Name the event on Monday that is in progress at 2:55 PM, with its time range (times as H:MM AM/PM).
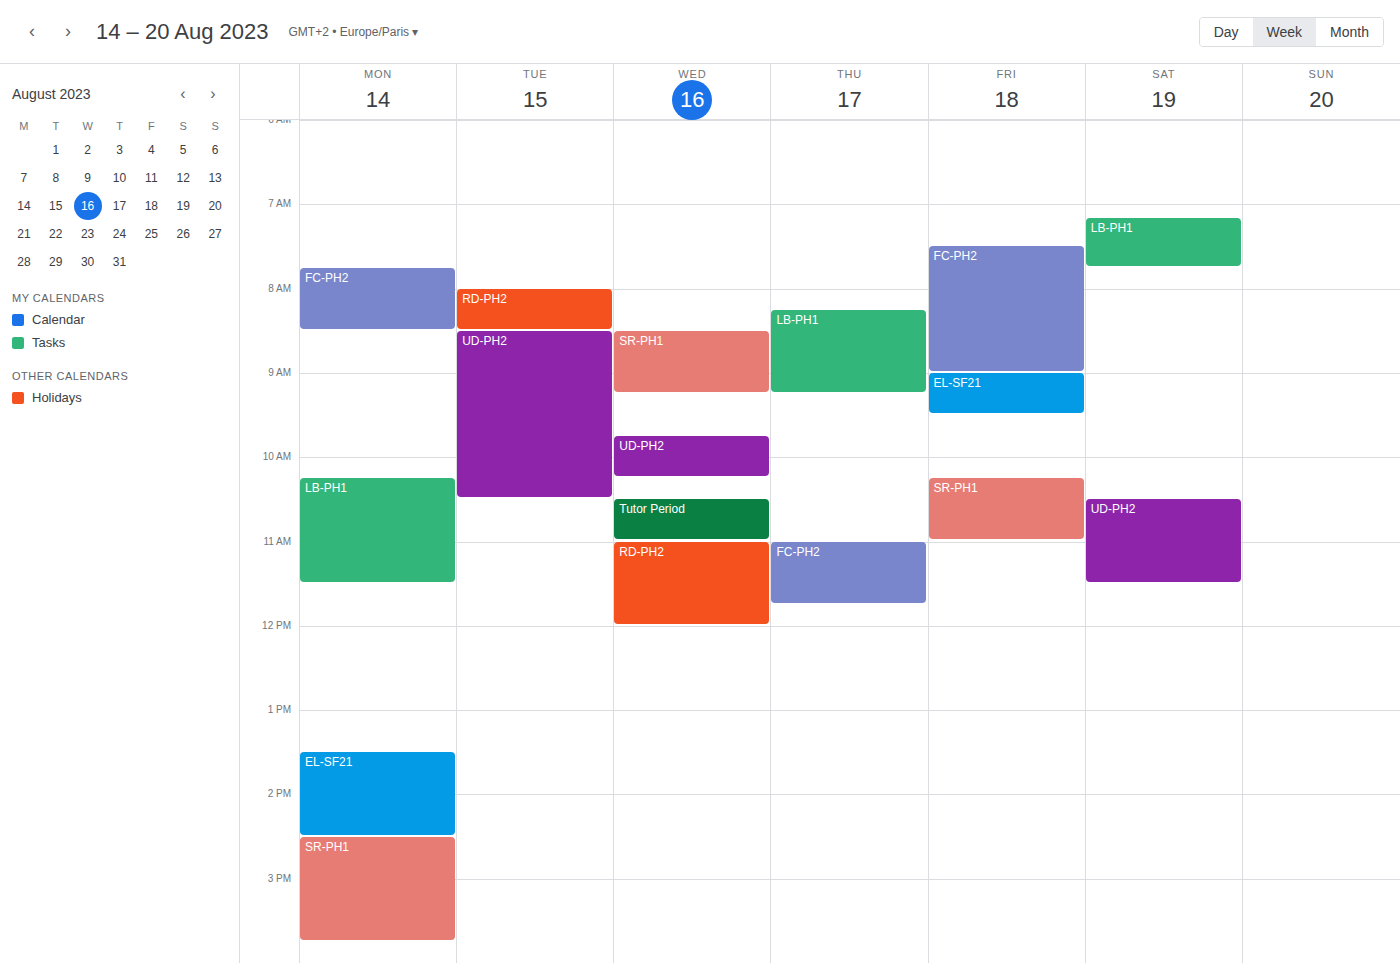
"SR-PH1", 2:30 PM to 3:45 PM